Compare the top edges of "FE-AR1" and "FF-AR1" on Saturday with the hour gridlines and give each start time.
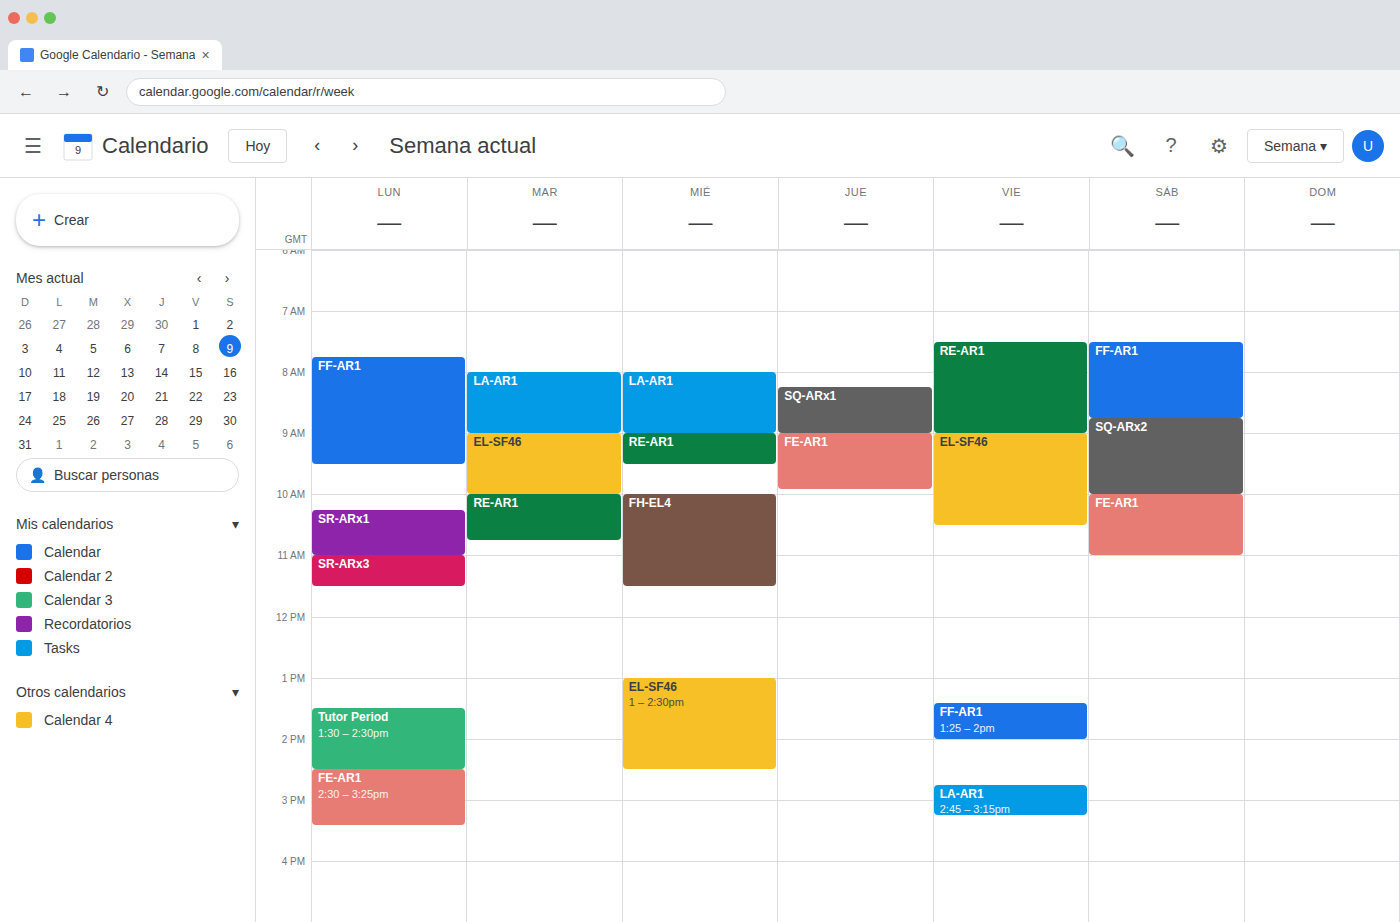
"FE-AR1": 10:00 AM, exactly on the 10 AM line. "FF-AR1": 7:30 AM, halfway between the 7 AM and 8 AM lines.